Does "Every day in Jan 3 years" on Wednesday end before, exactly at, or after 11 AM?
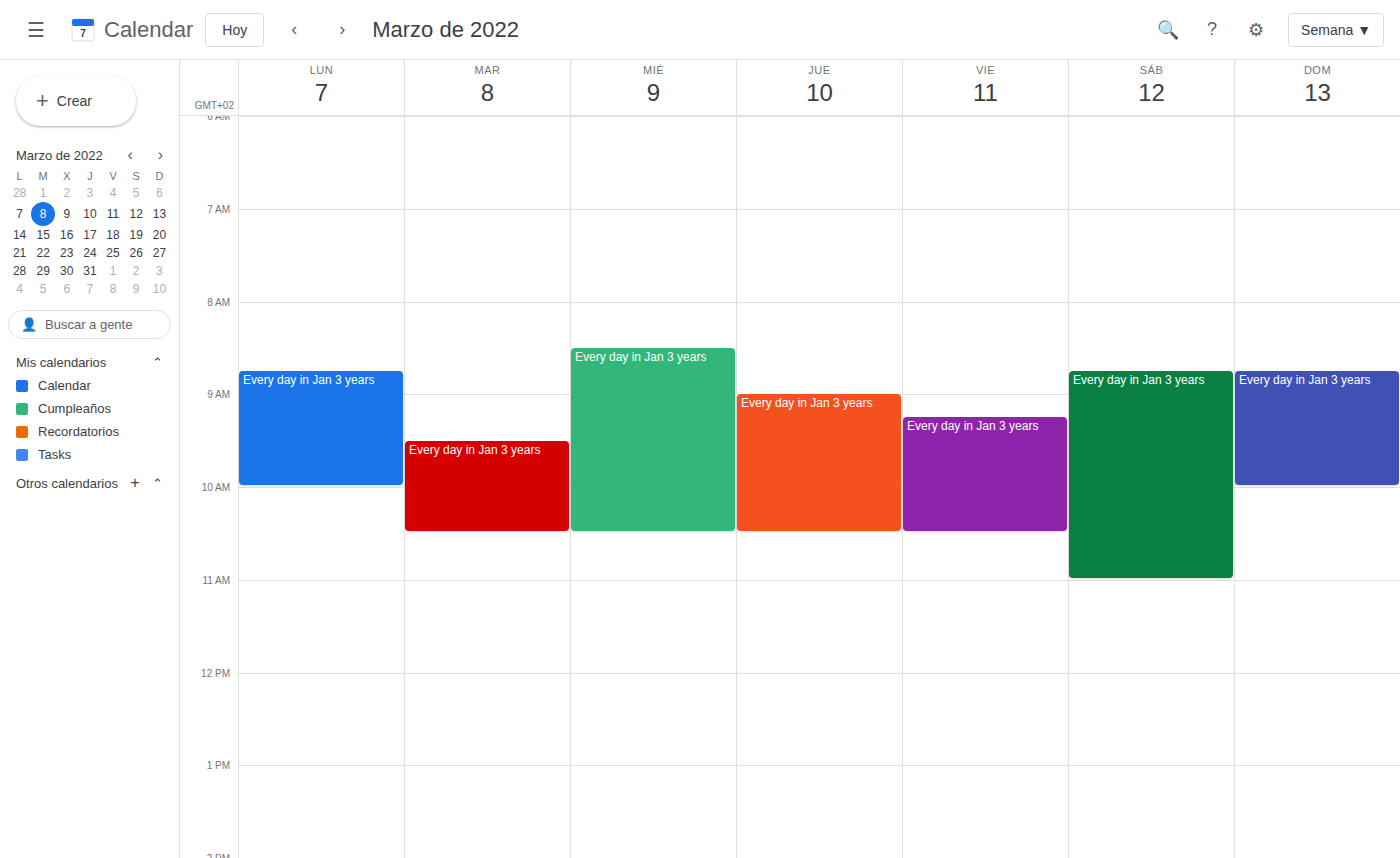
10:30 AM -- before 11 AM, 30 minutes above the 11 AM line.